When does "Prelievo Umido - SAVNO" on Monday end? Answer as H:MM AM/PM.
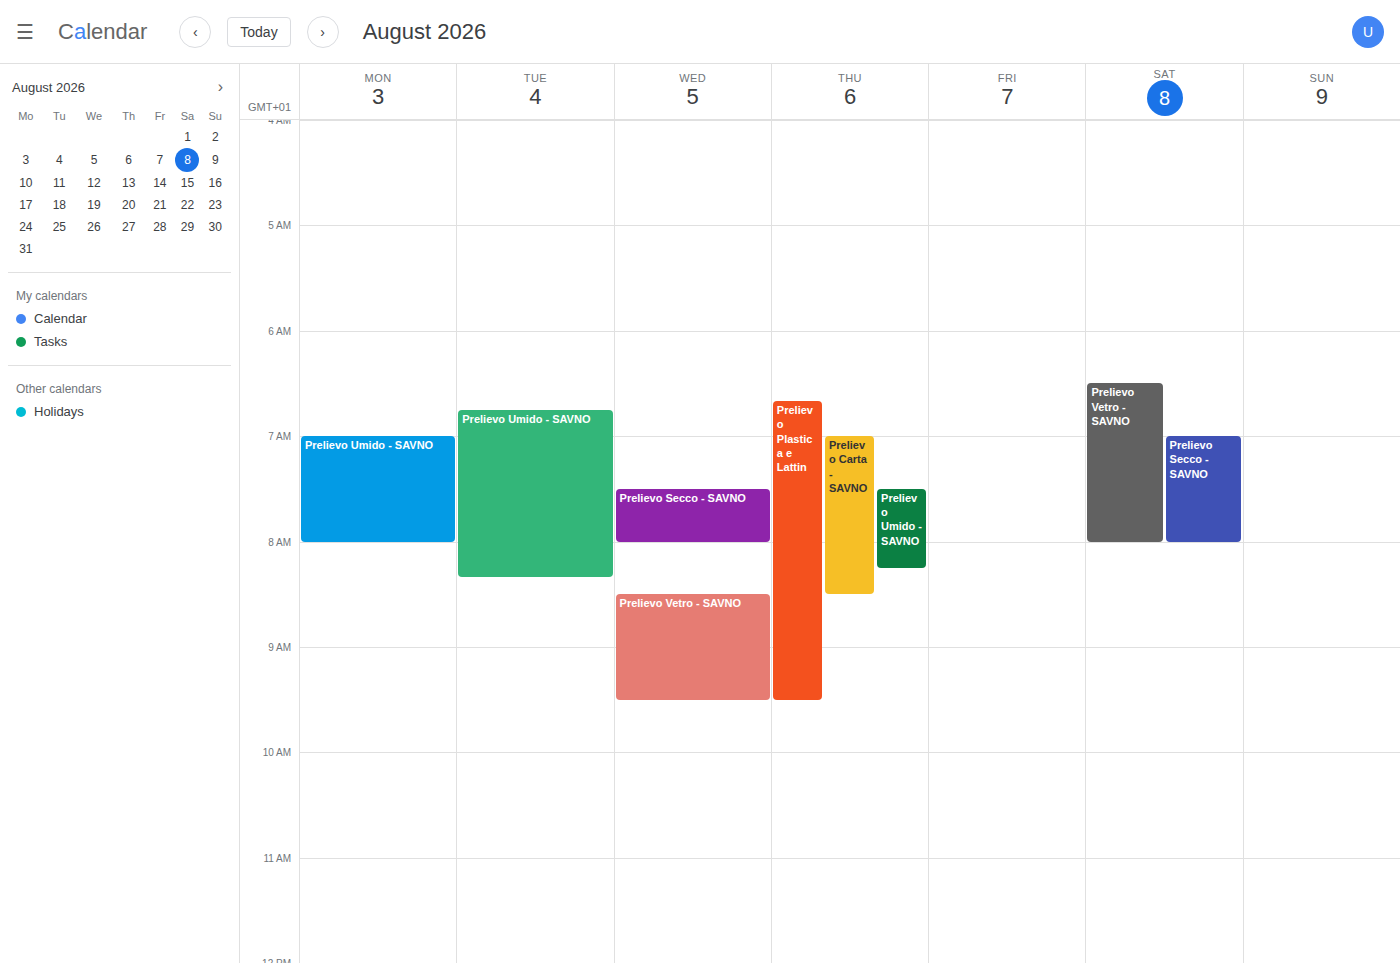
8:00 AM